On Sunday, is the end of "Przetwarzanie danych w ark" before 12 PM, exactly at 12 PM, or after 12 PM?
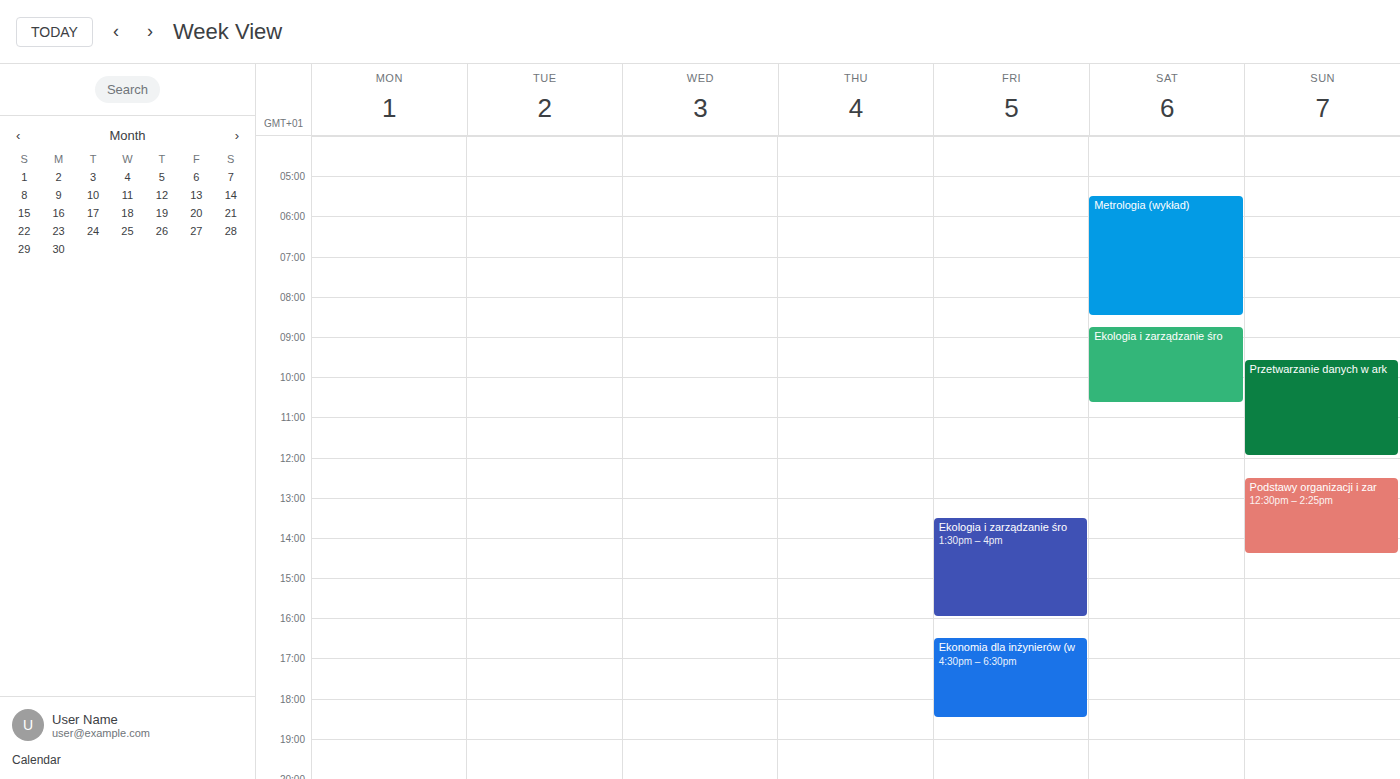
12:00 PM -- exactly at 12 PM, on the 12 PM line.